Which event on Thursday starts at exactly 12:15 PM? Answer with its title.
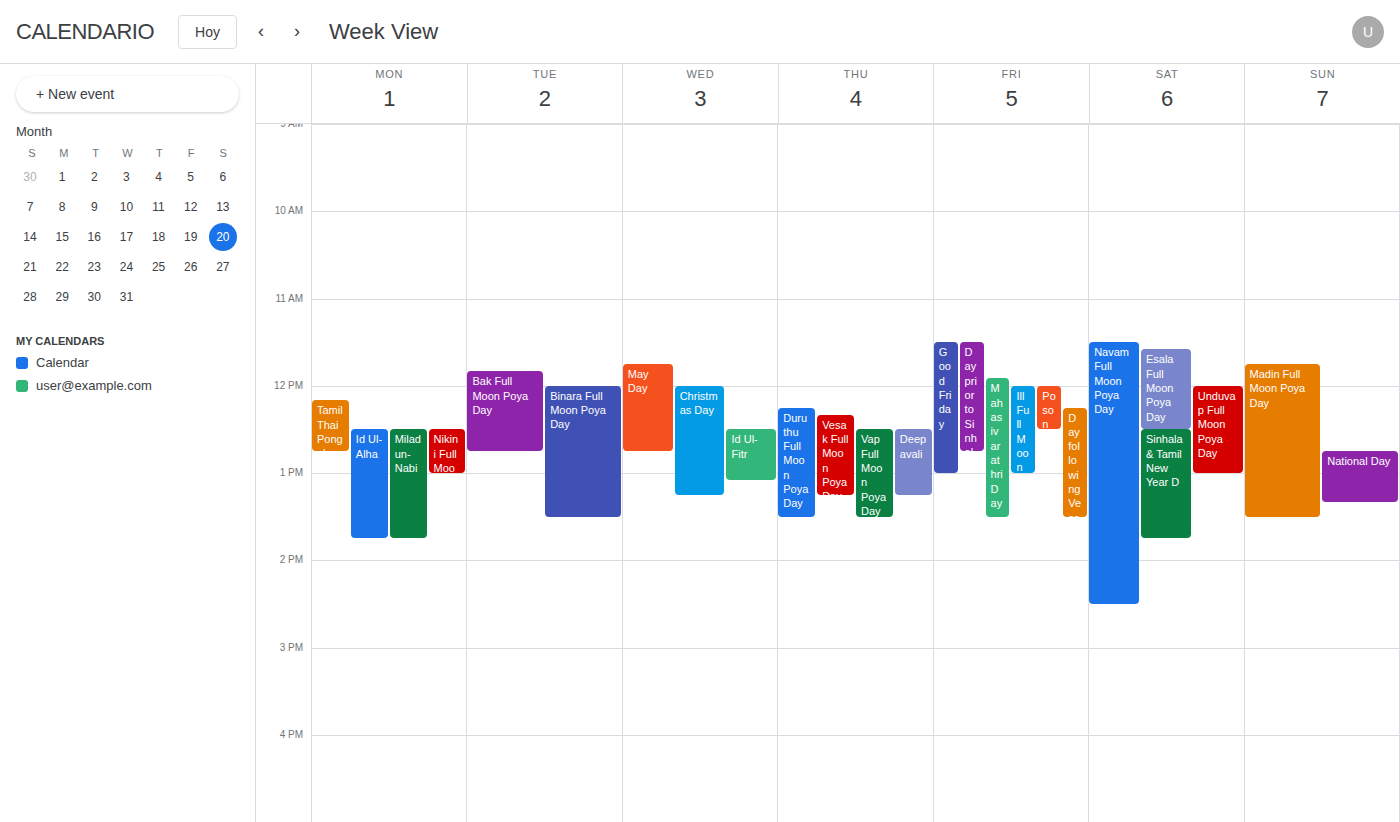
"Duruthu Full Moon Poya Day"